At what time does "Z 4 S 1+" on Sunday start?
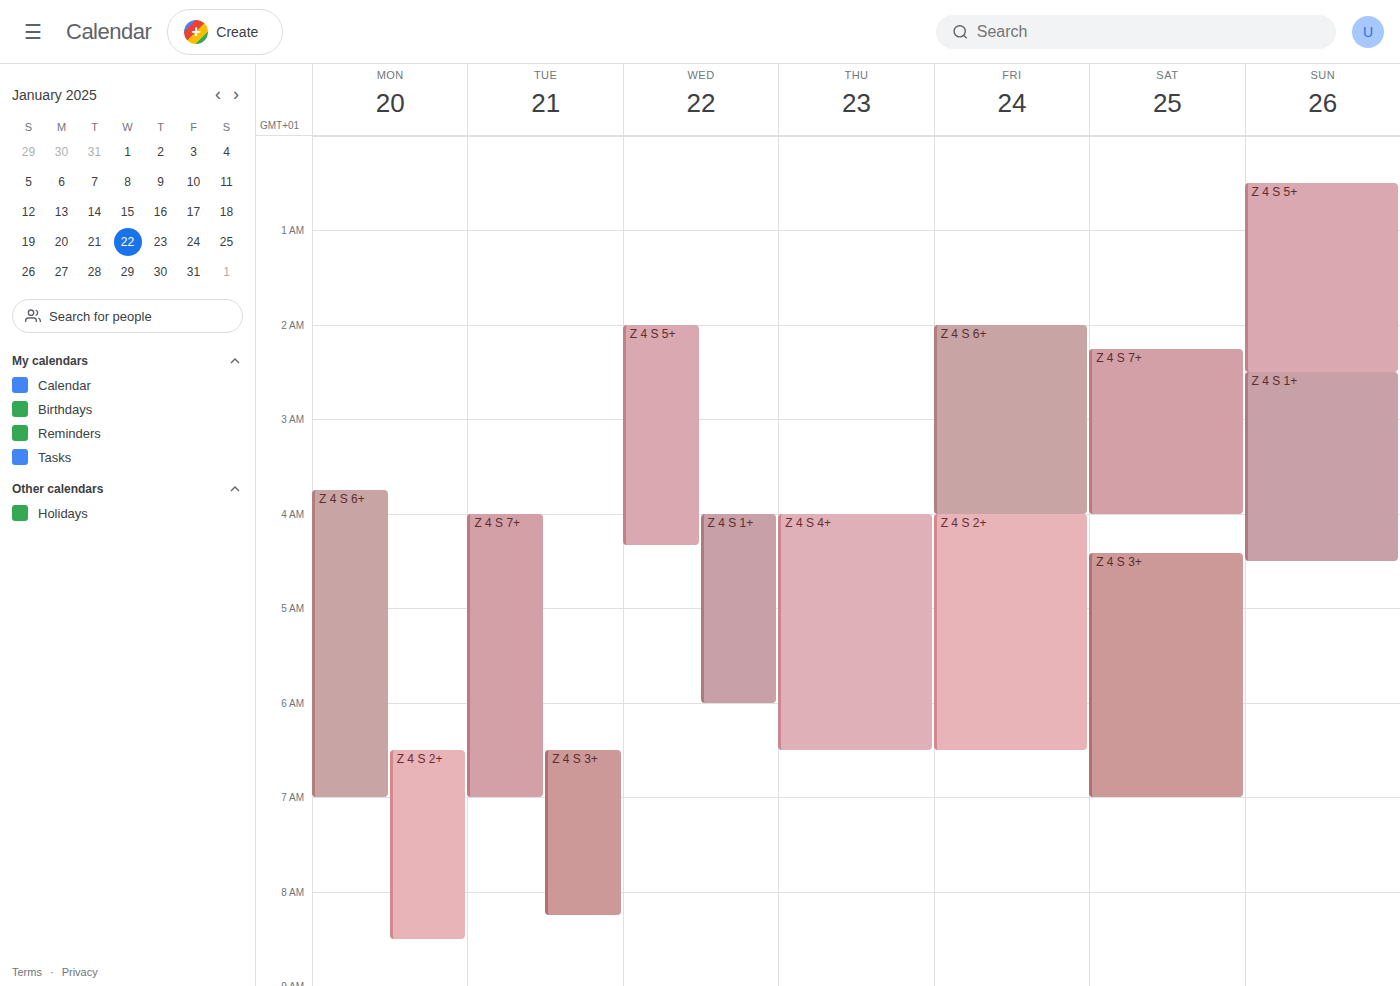
2:30 AM